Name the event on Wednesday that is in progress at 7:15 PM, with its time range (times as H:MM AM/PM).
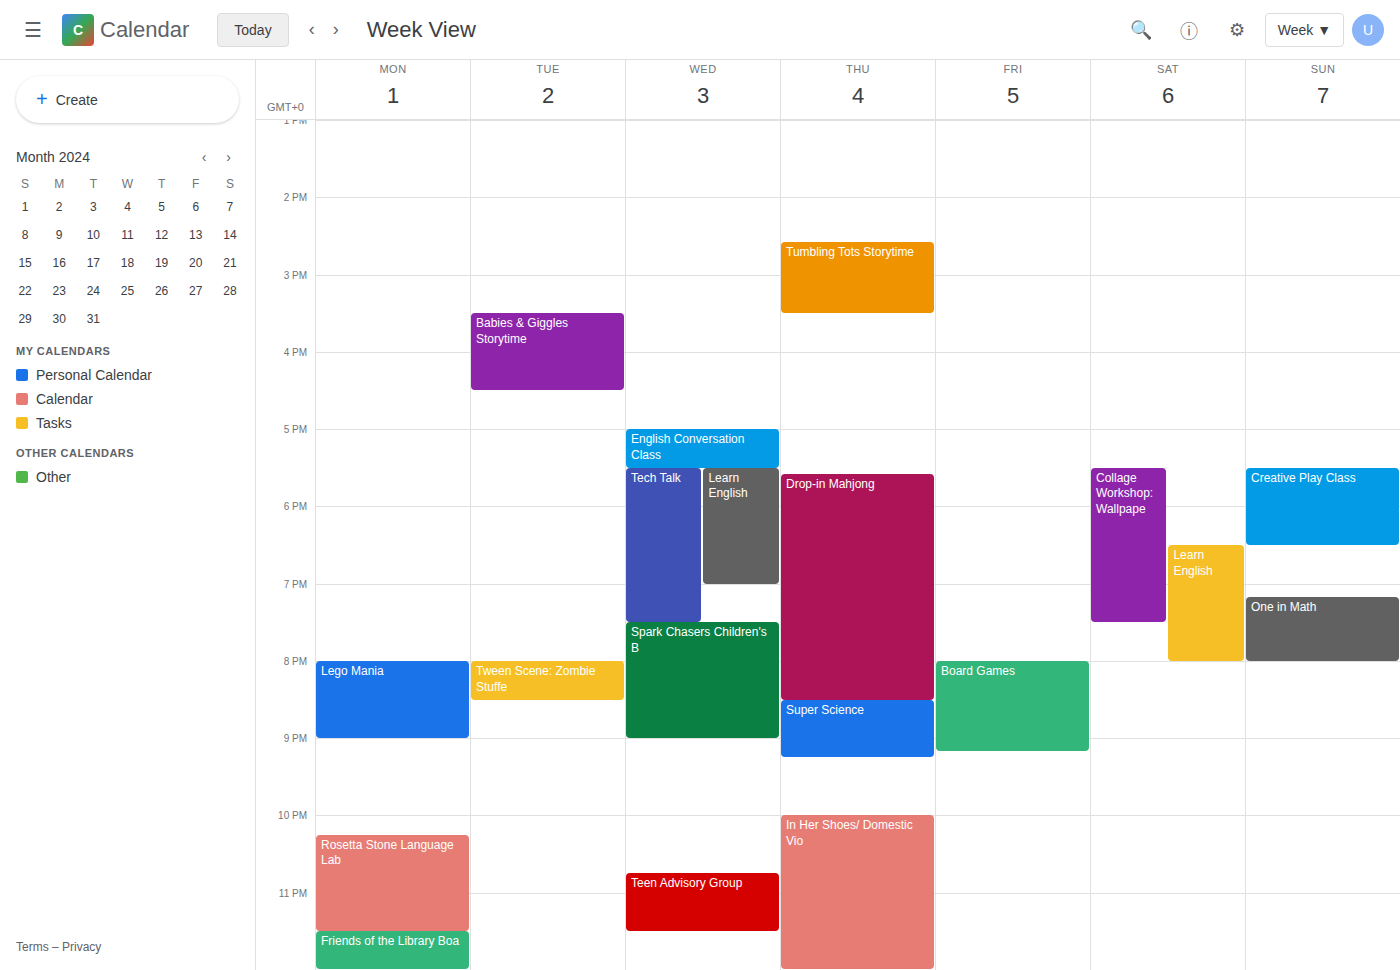
"Tech Talk", 5:30 PM to 7:30 PM